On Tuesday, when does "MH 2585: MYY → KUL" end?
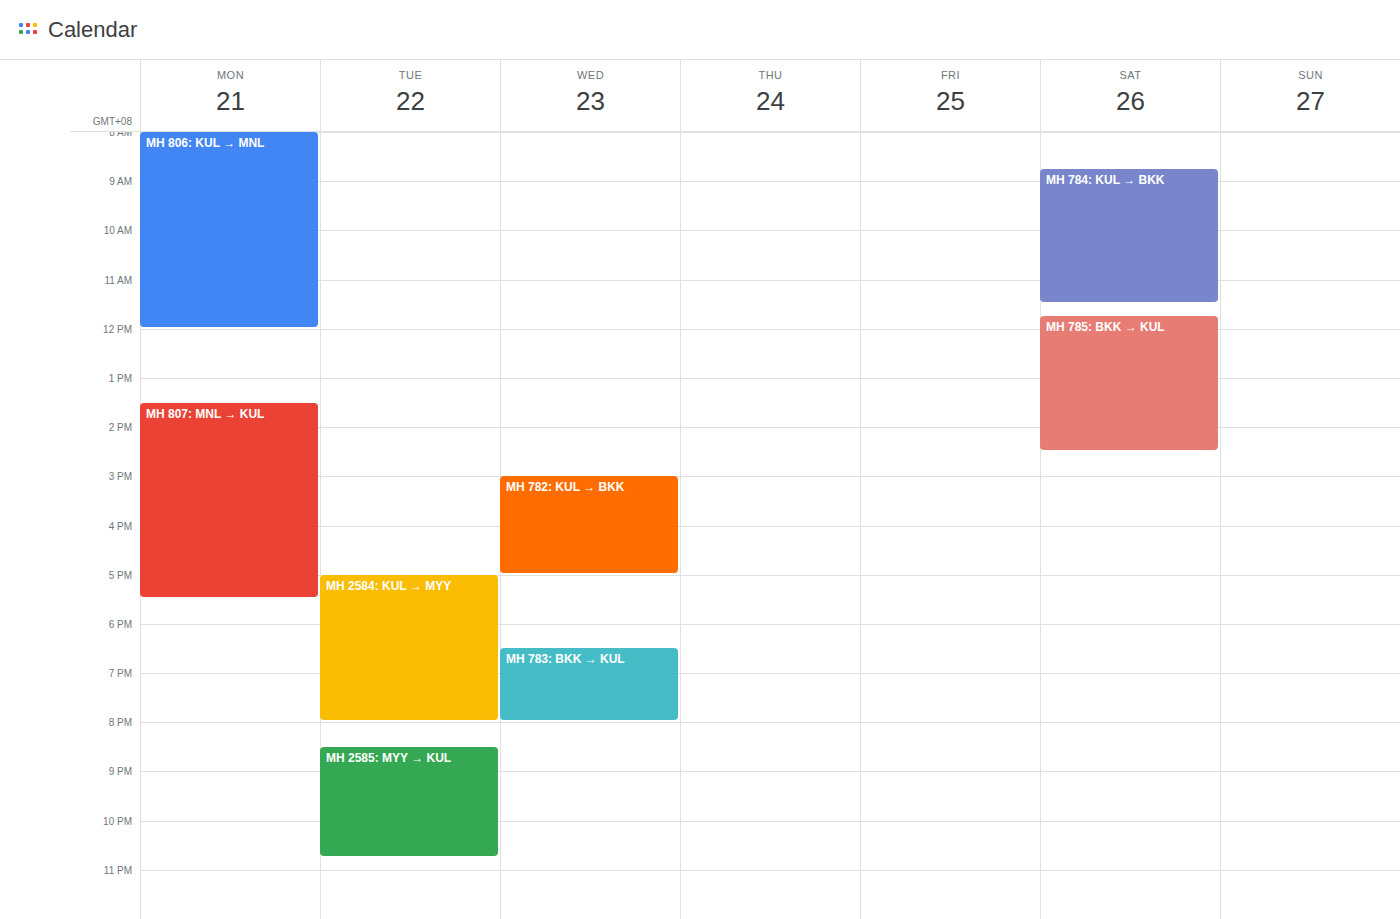
10:45 PM